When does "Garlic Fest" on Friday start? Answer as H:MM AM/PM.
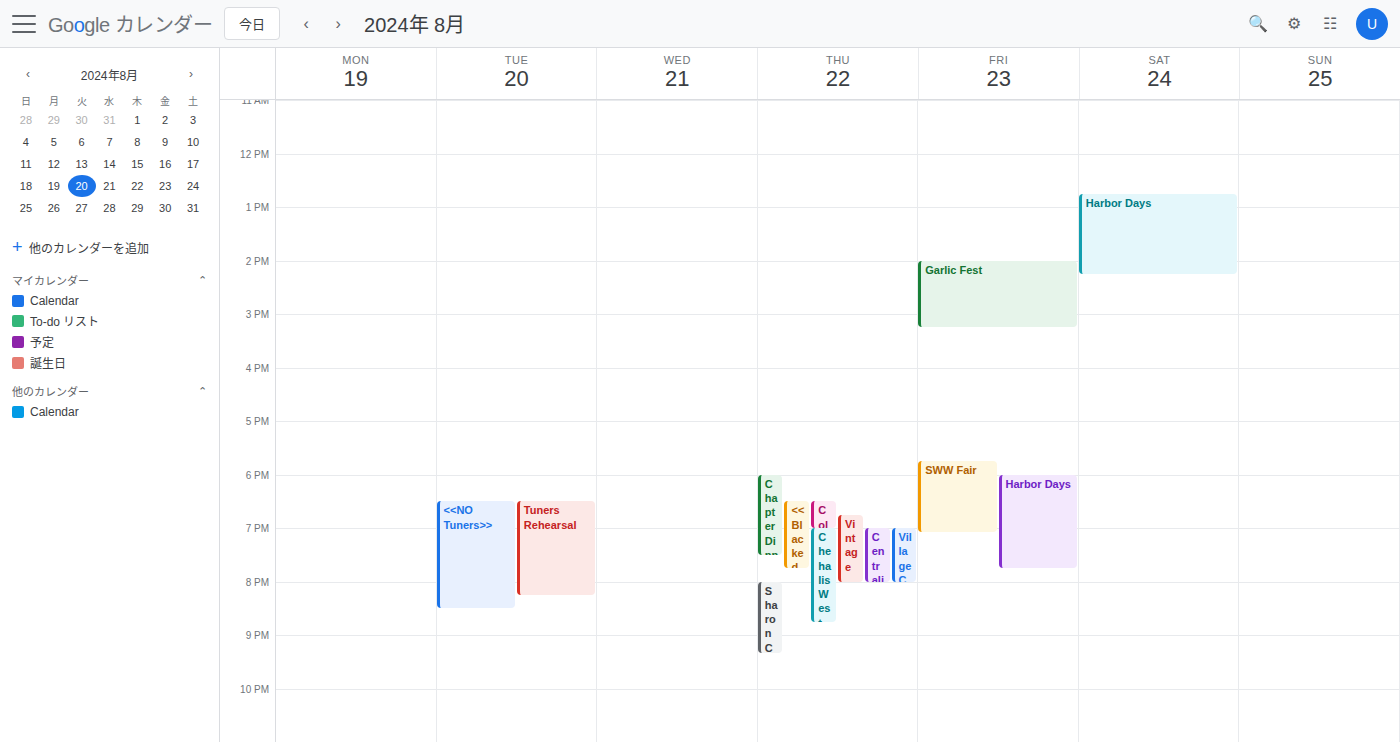
2:00 PM